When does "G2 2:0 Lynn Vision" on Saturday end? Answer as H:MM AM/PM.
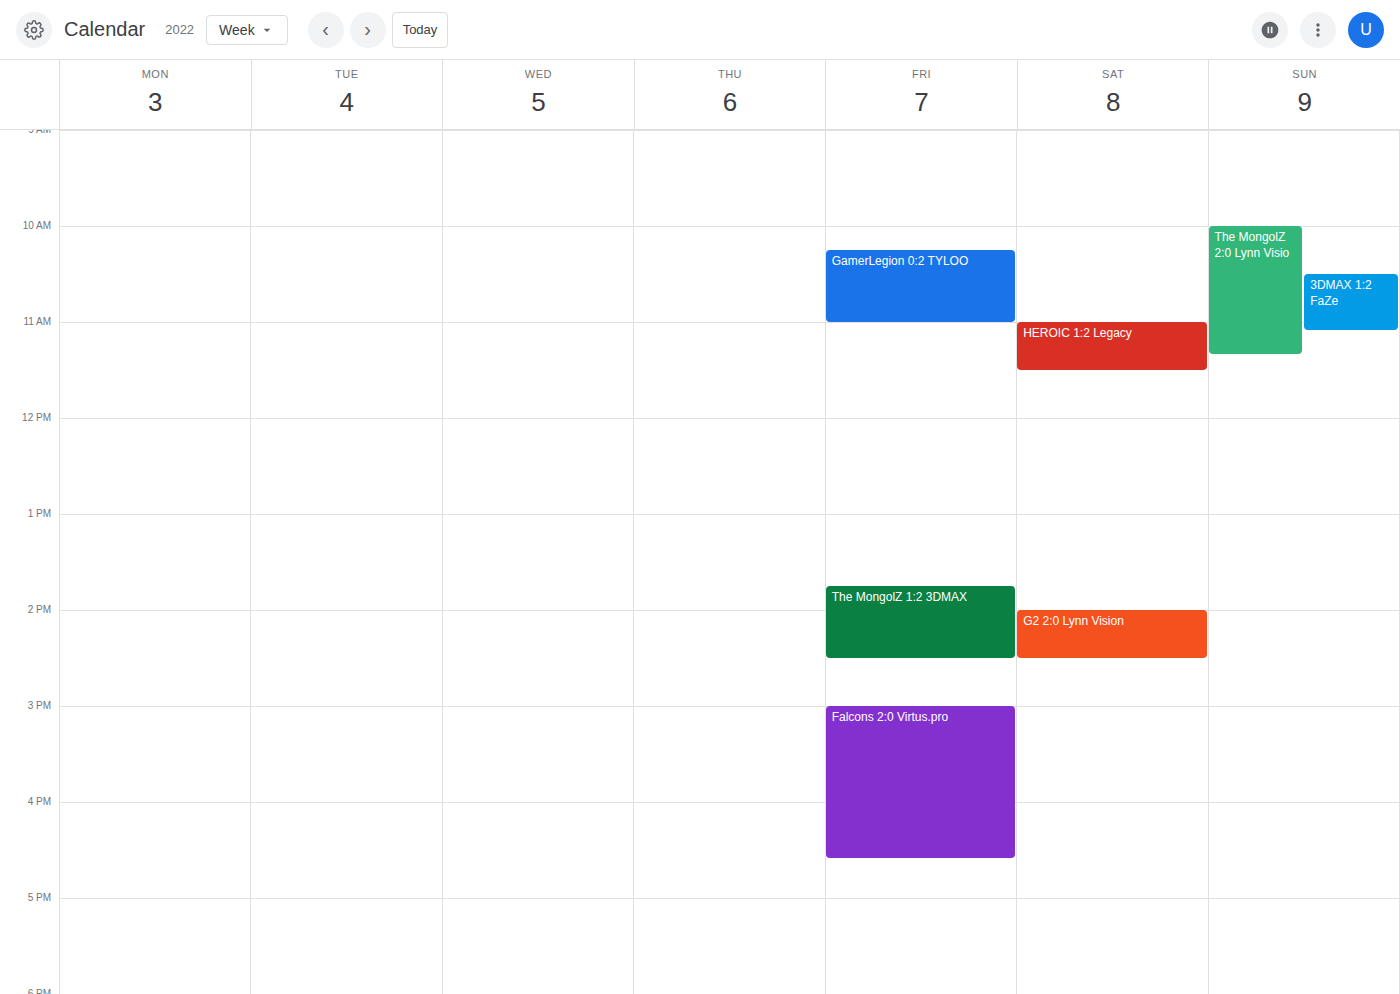
2:30 PM